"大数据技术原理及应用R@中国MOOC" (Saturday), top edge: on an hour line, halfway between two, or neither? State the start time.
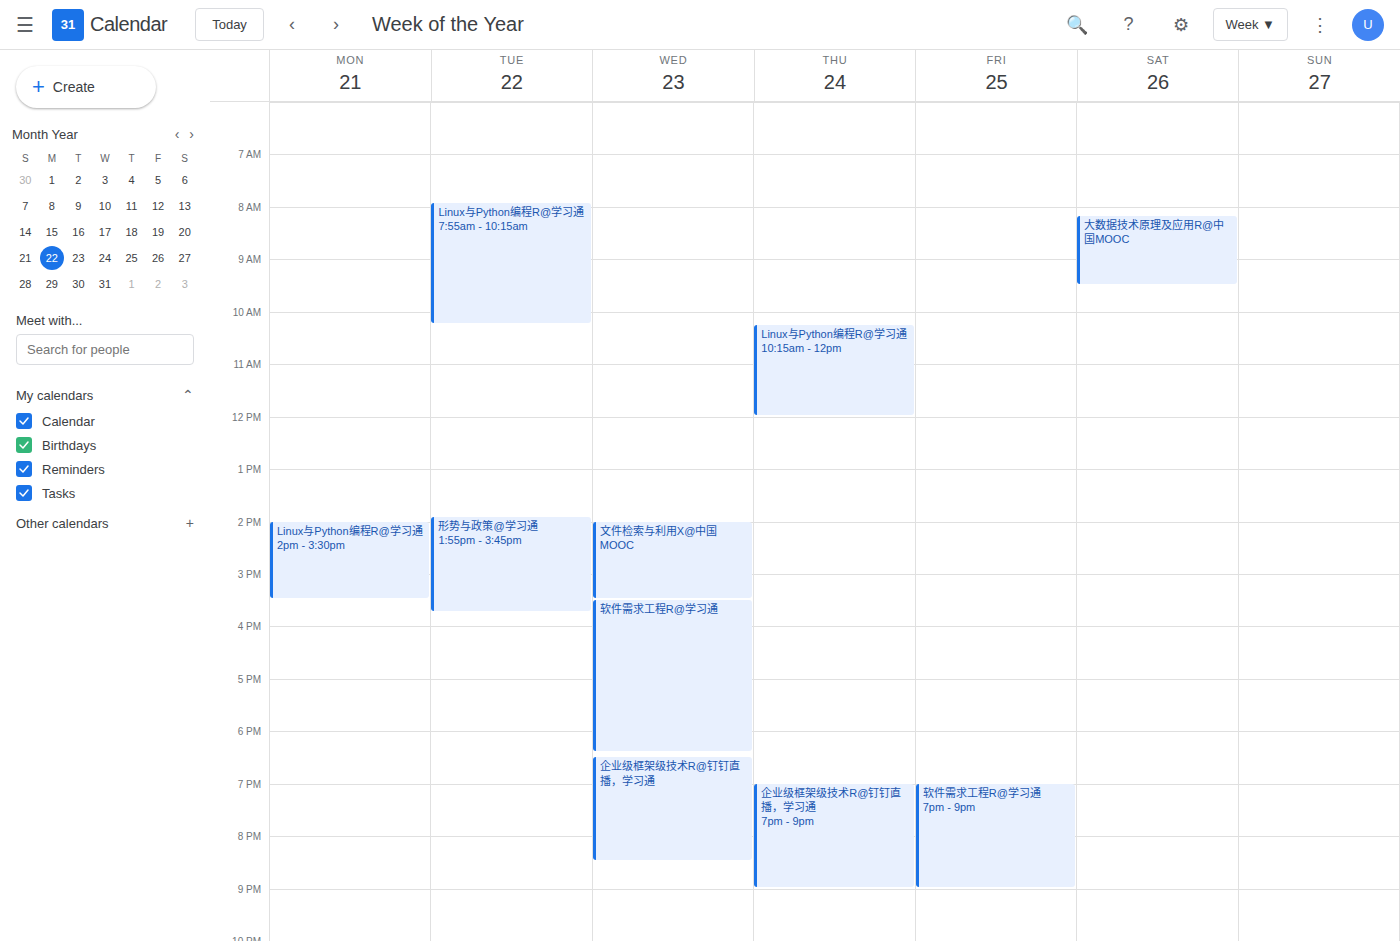
8:10 AM -- neither: 10 minutes below the 8 AM line and 50 minutes above the 9 AM line.